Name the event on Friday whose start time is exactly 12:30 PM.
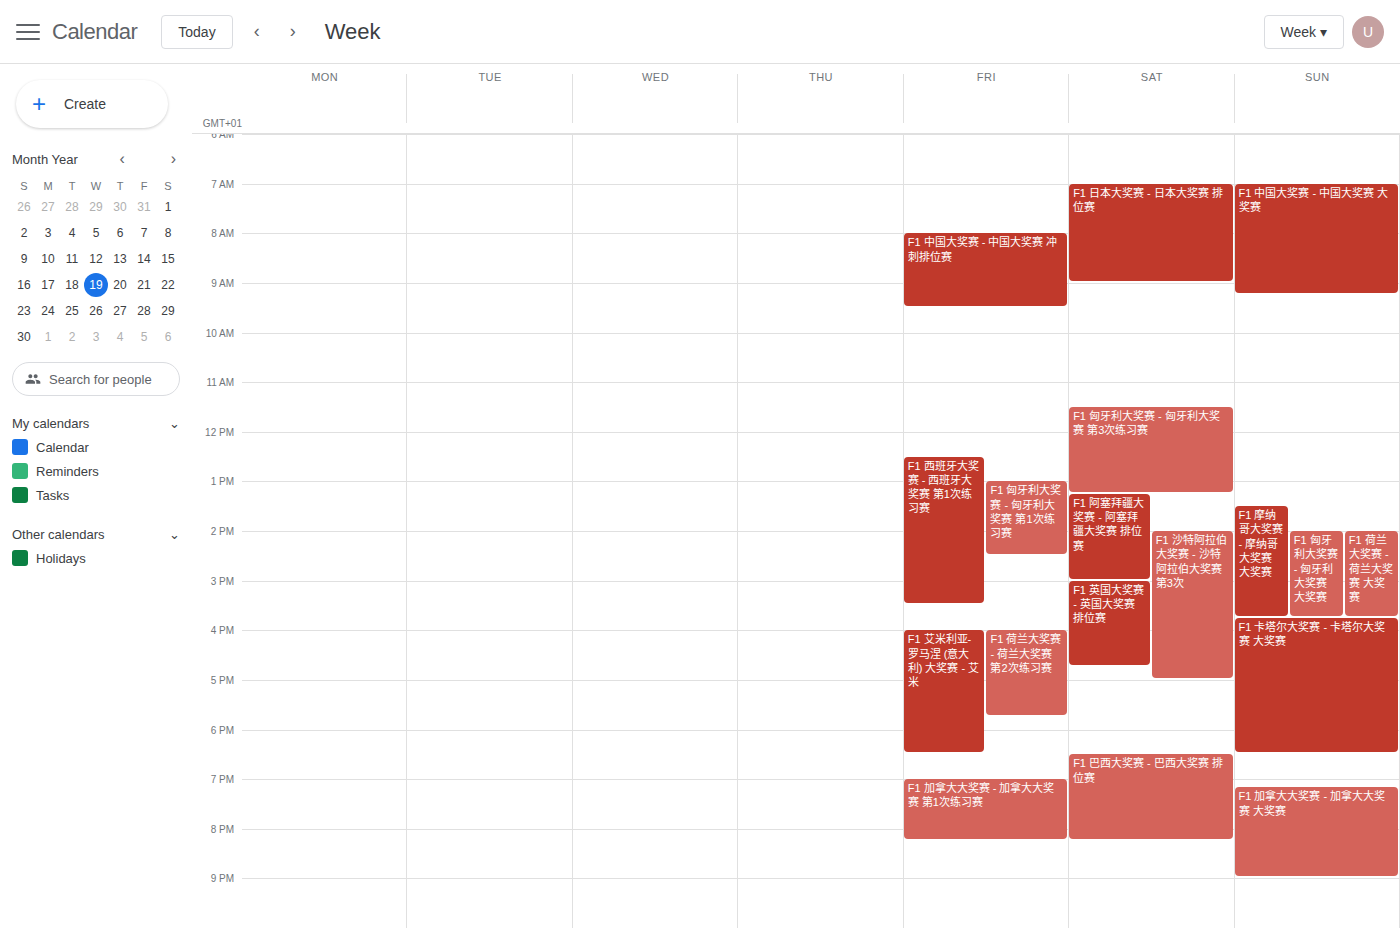
"F1 西班牙大奖赛 - 西班牙大奖赛 第1次练习赛"